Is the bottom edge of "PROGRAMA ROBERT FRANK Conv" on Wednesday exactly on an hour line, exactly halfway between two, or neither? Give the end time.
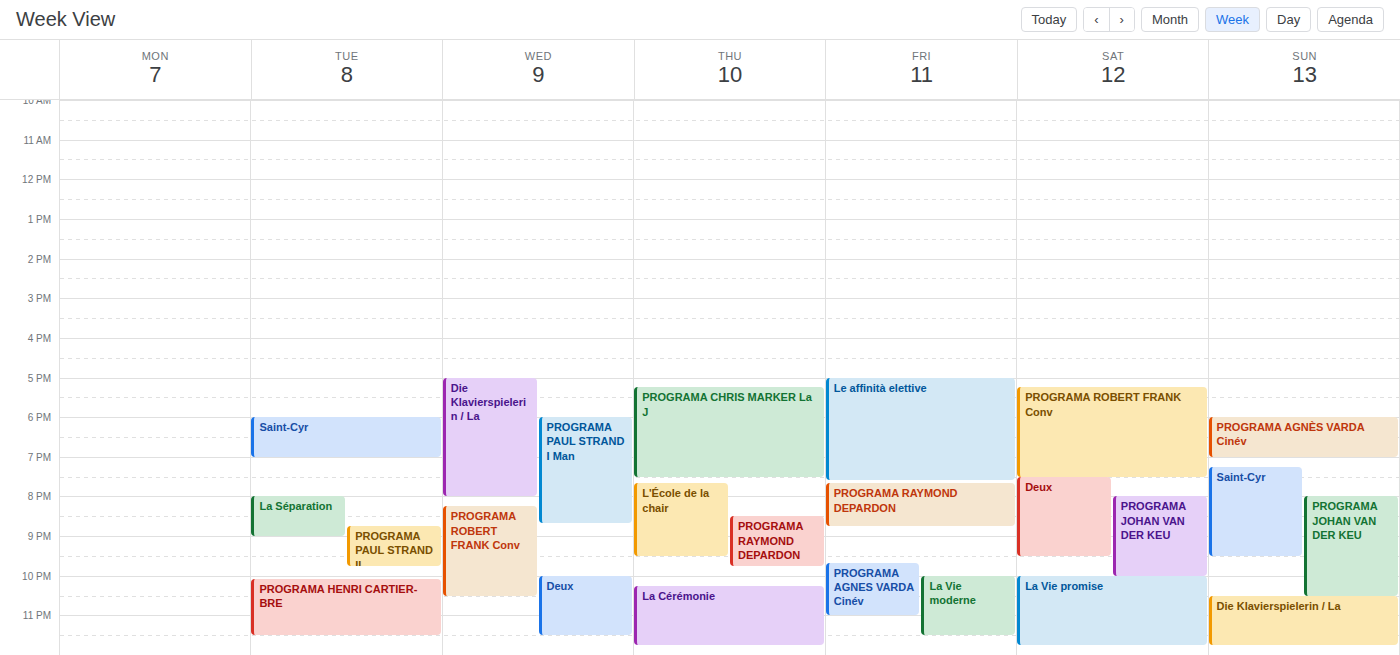
10:30 PM -- halfway between the 10 PM and 11 PM lines.